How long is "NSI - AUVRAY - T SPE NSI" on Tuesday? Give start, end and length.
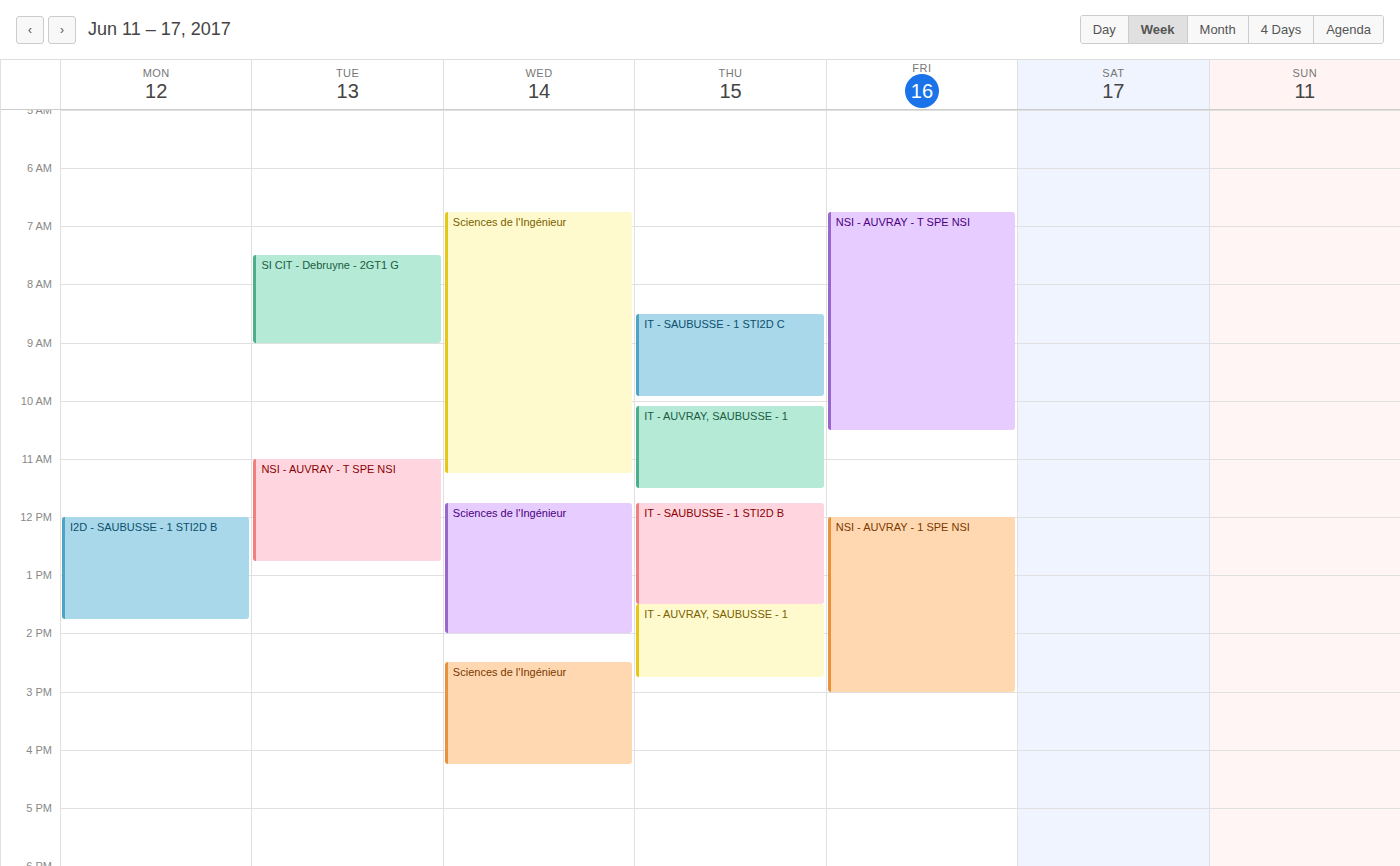
11:00 AM to 12:45 PM, 1 hour 45 minutes